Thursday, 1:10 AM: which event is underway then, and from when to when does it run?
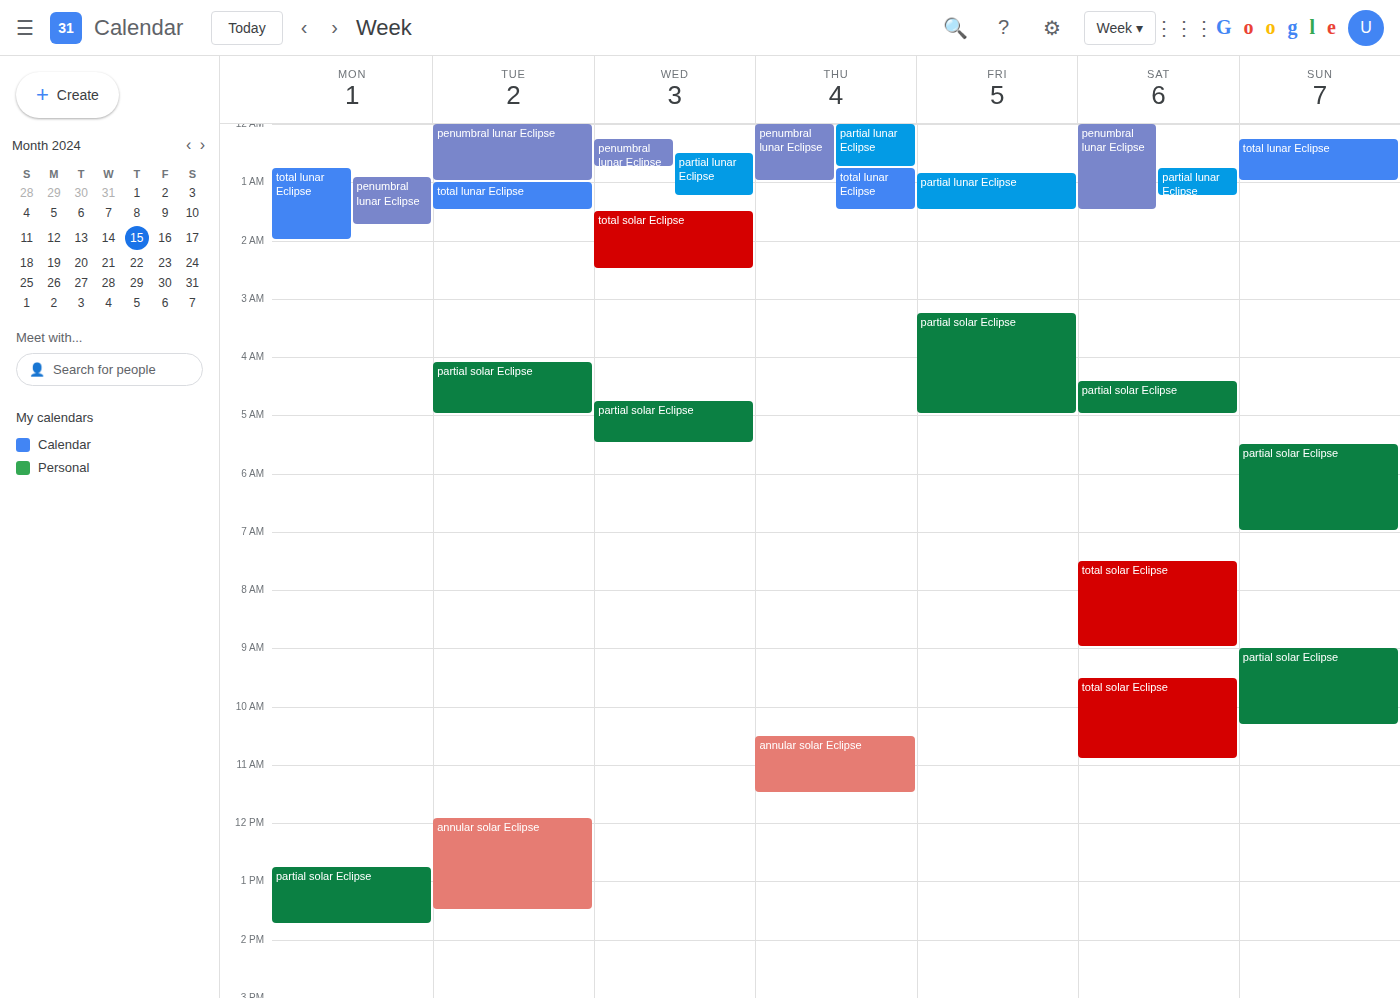
"total lunar Eclipse", 12:45 AM to 1:30 AM